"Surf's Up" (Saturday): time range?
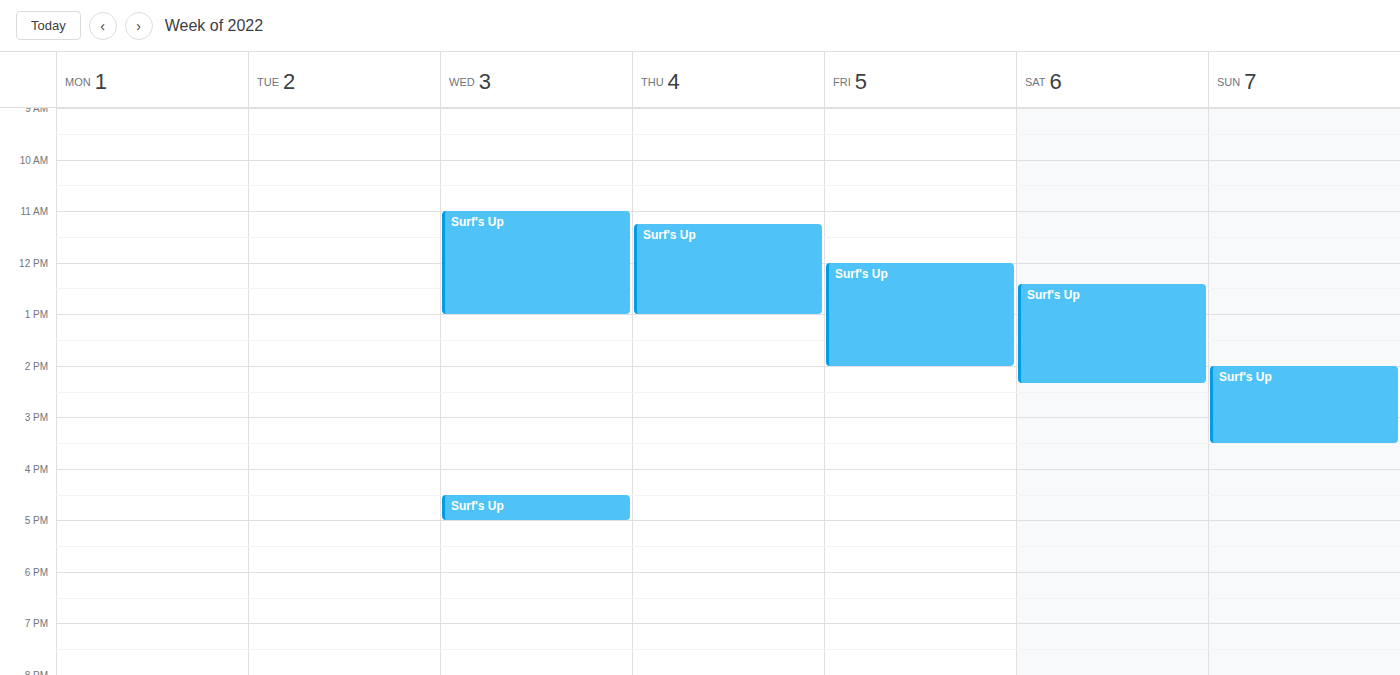
12:25 PM to 2:20 PM